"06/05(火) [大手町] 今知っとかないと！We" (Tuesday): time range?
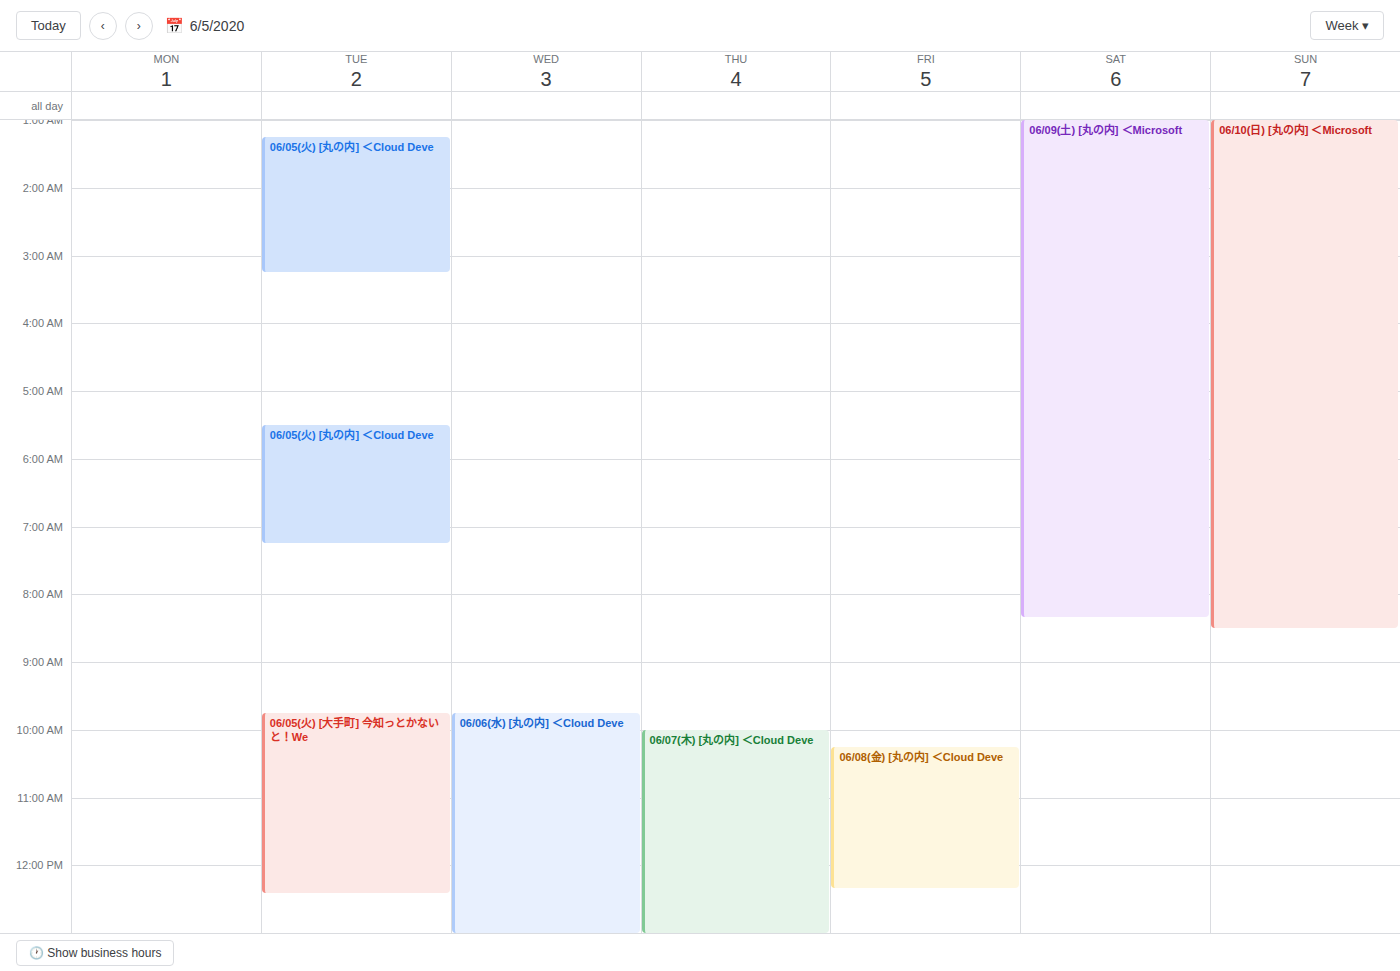
9:45 AM to 12:25 PM